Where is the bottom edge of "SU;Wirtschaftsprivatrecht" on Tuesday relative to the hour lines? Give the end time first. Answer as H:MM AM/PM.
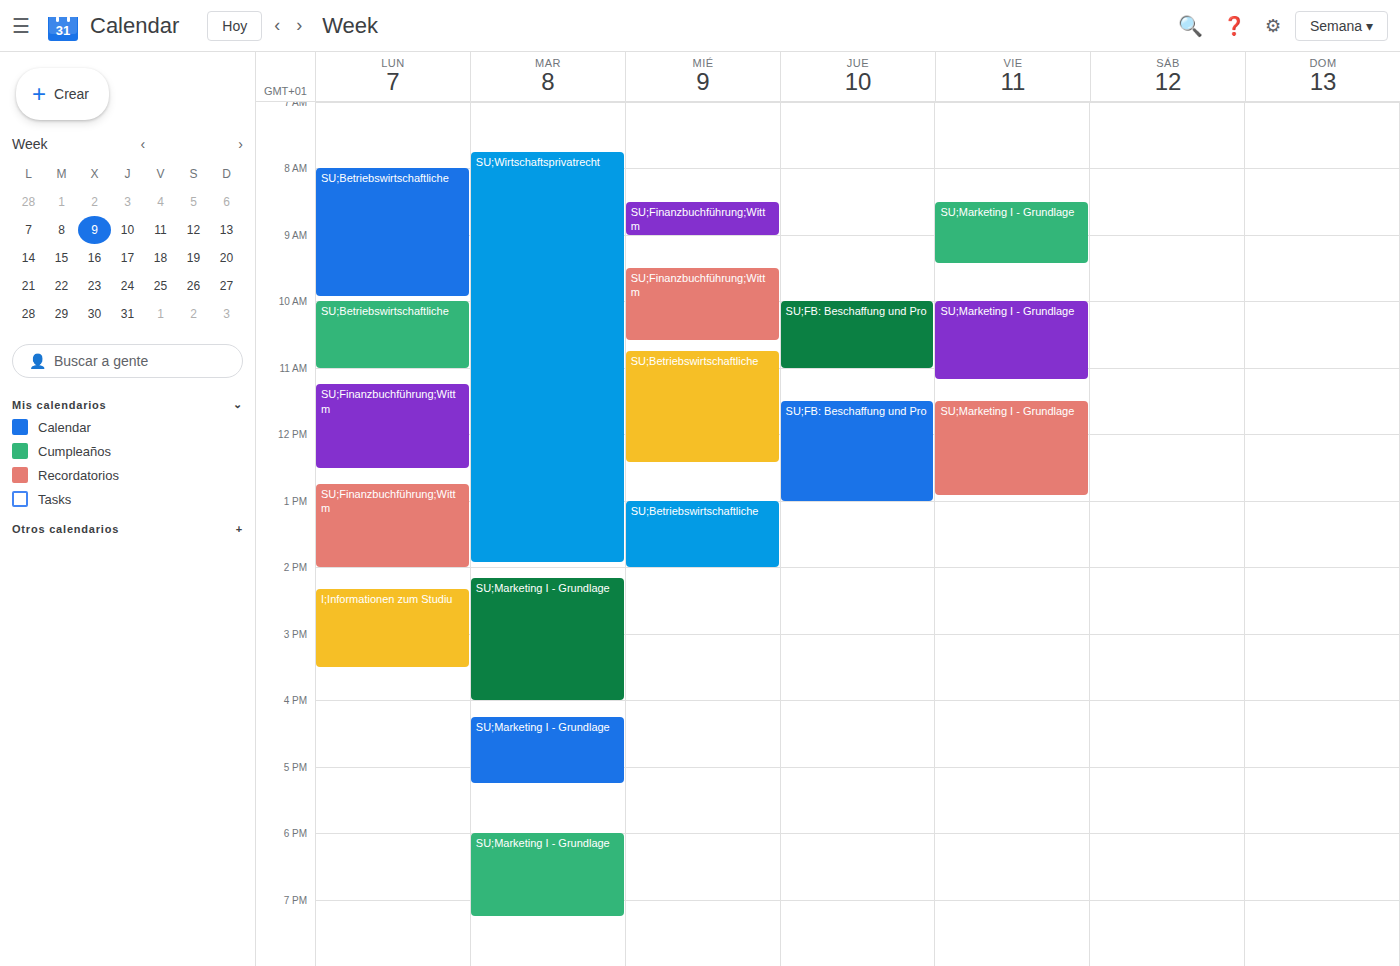
1:55 PM -- neither: 55 minutes below the 1 PM line and 5 minutes above the 2 PM line.